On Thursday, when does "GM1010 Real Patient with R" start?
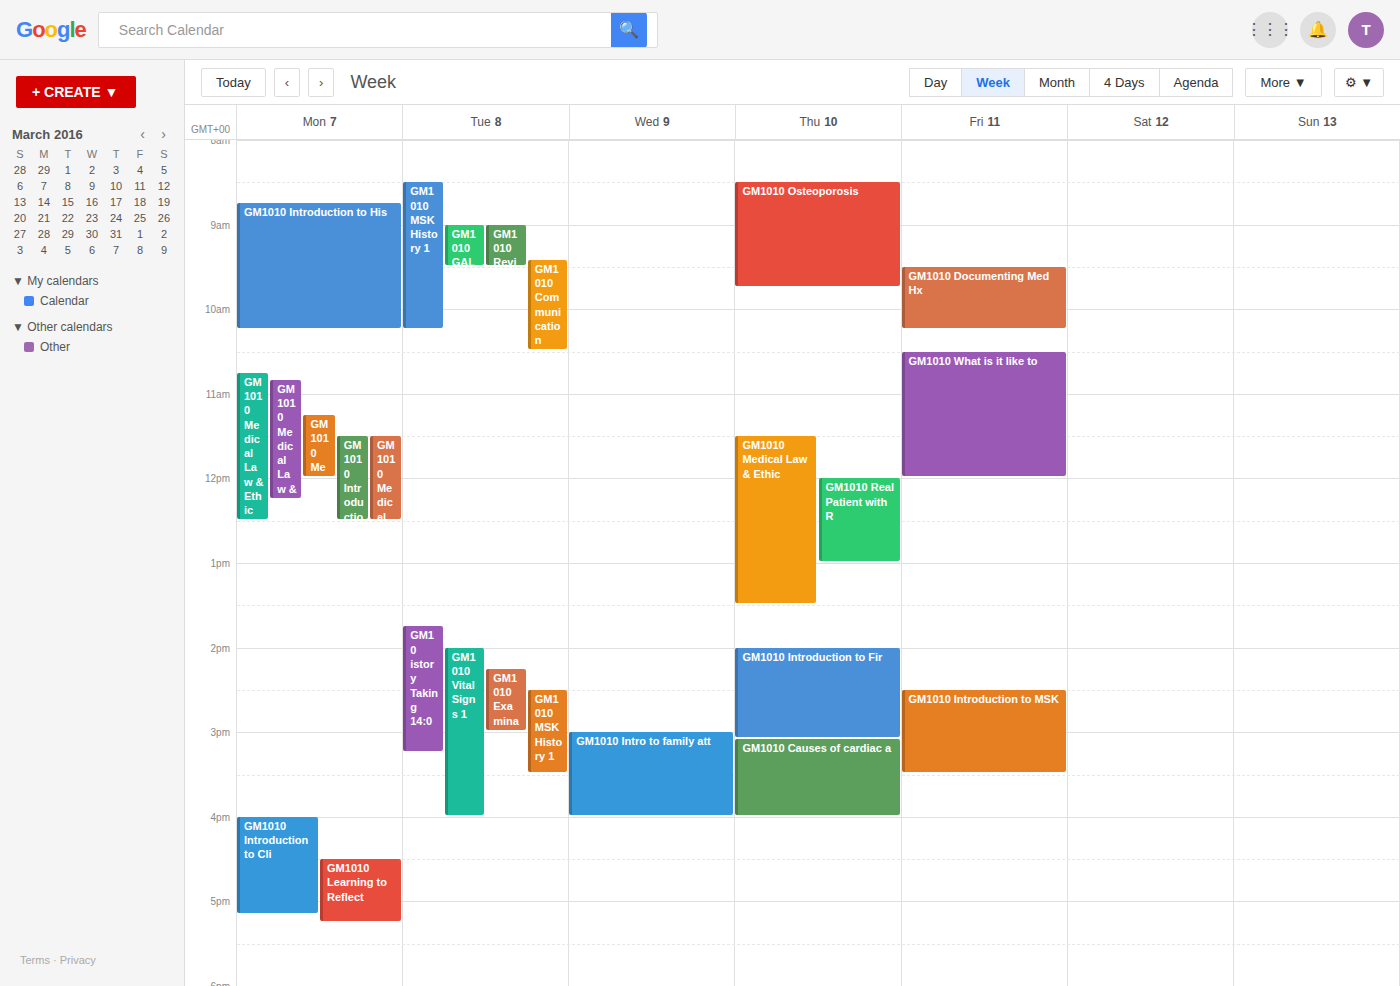
12:00 PM